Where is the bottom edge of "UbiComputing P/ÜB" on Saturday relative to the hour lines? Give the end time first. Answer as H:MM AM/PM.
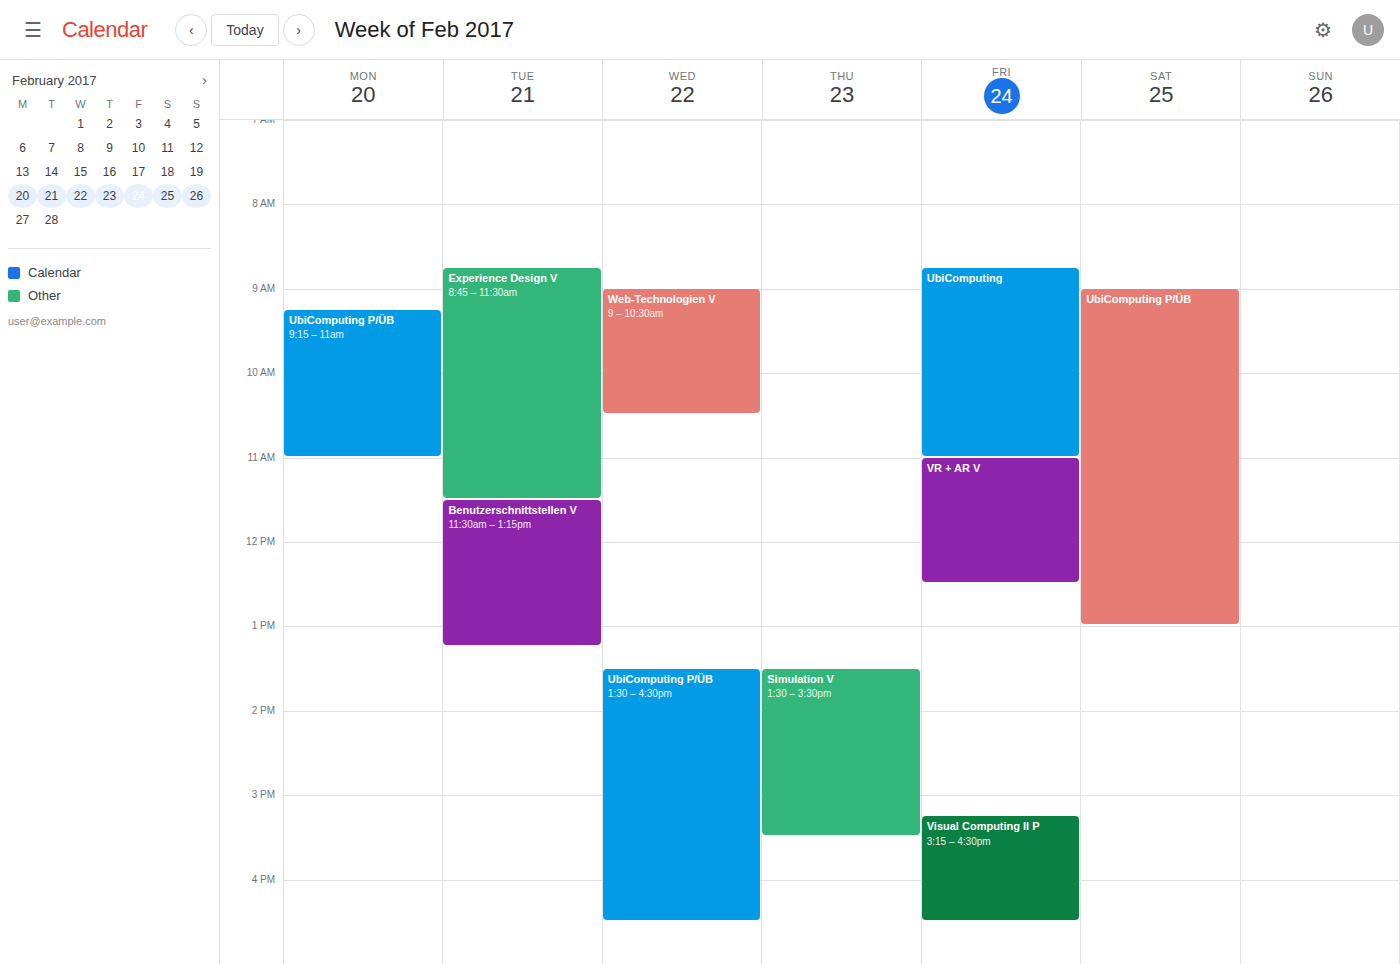
1:00 PM -- exactly on the 1 PM line.